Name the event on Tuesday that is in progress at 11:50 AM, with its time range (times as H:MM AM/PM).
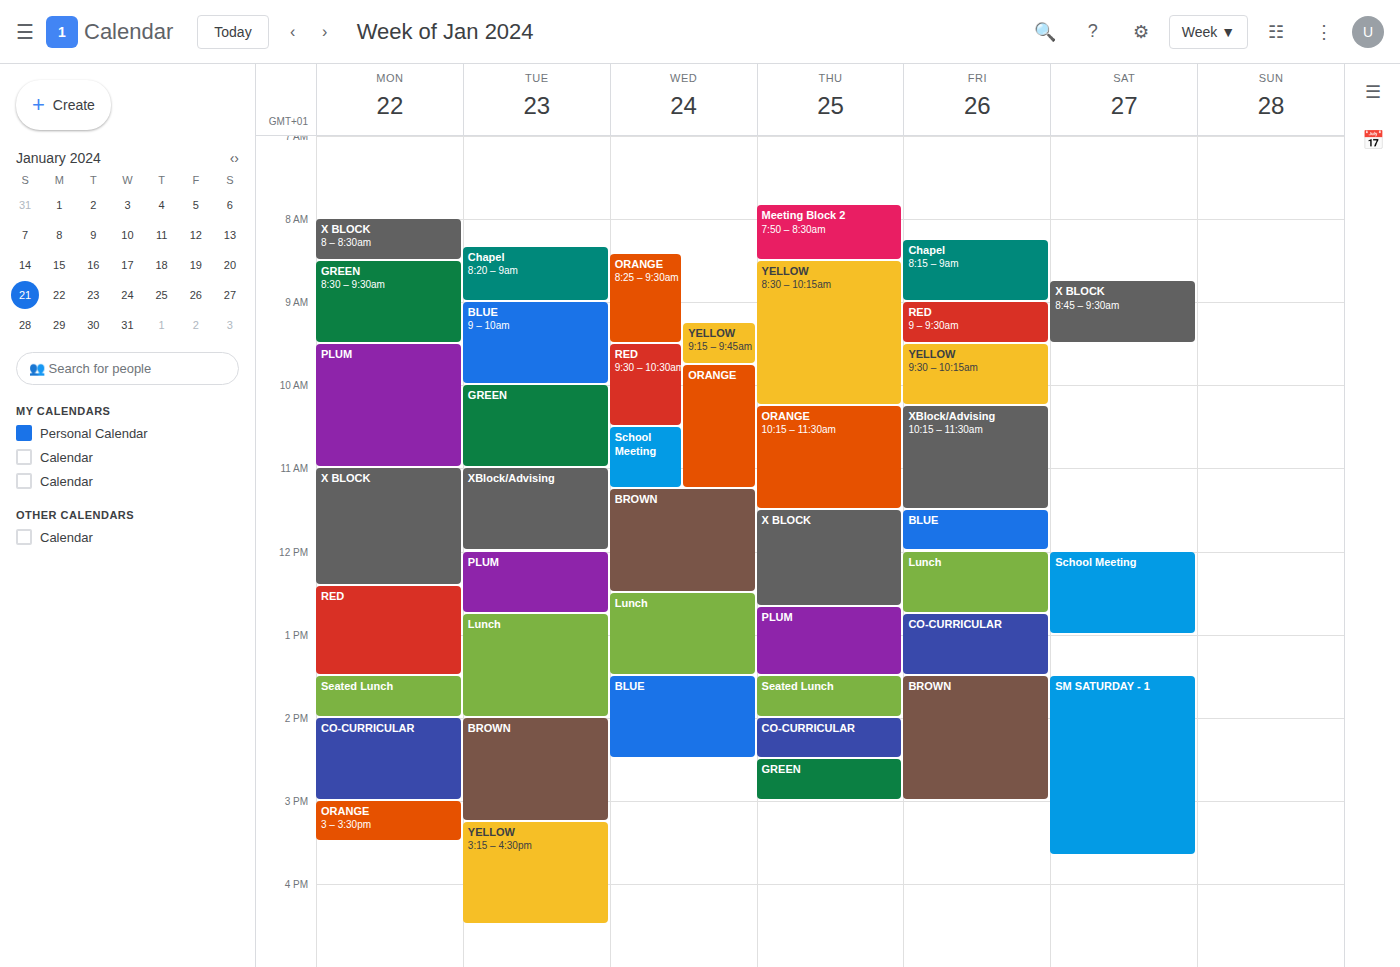
"XBlock/Advising", 11:00 AM to 12:00 PM